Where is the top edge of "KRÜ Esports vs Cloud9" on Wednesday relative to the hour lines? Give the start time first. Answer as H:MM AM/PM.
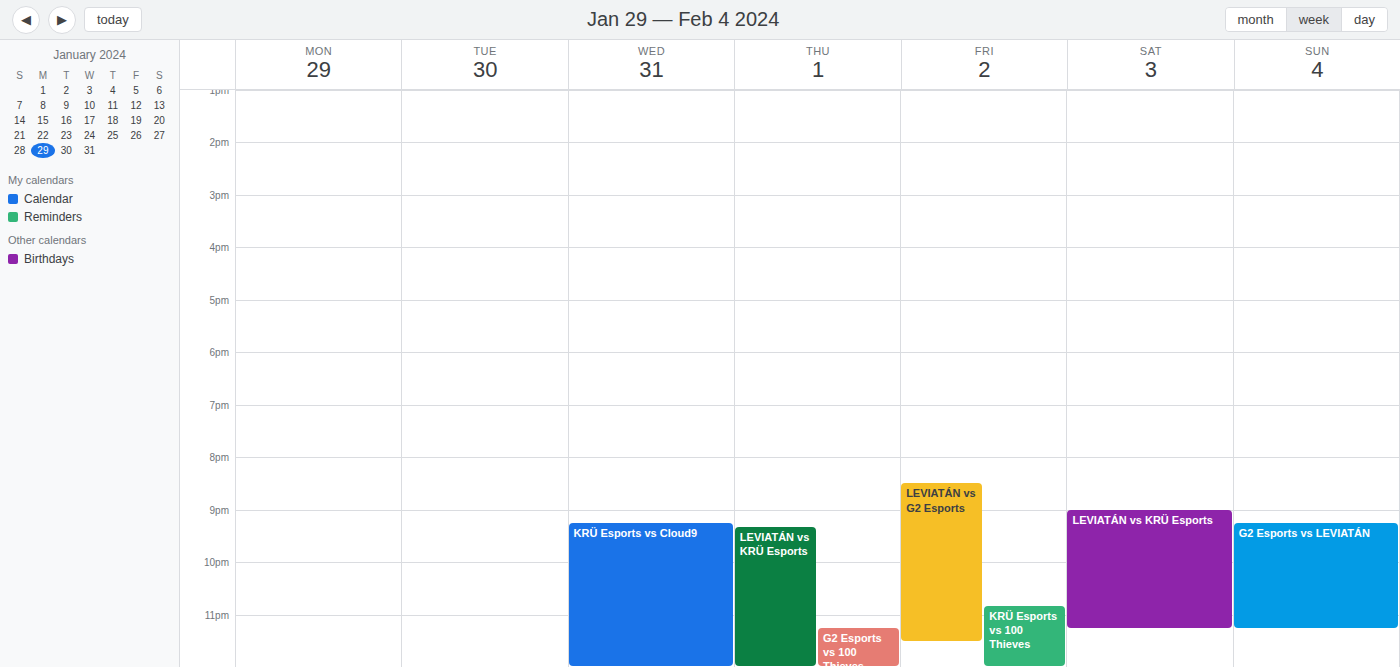
9:15 PM -- neither: a quarter of the way from the 9 PM line to the 10 PM line.